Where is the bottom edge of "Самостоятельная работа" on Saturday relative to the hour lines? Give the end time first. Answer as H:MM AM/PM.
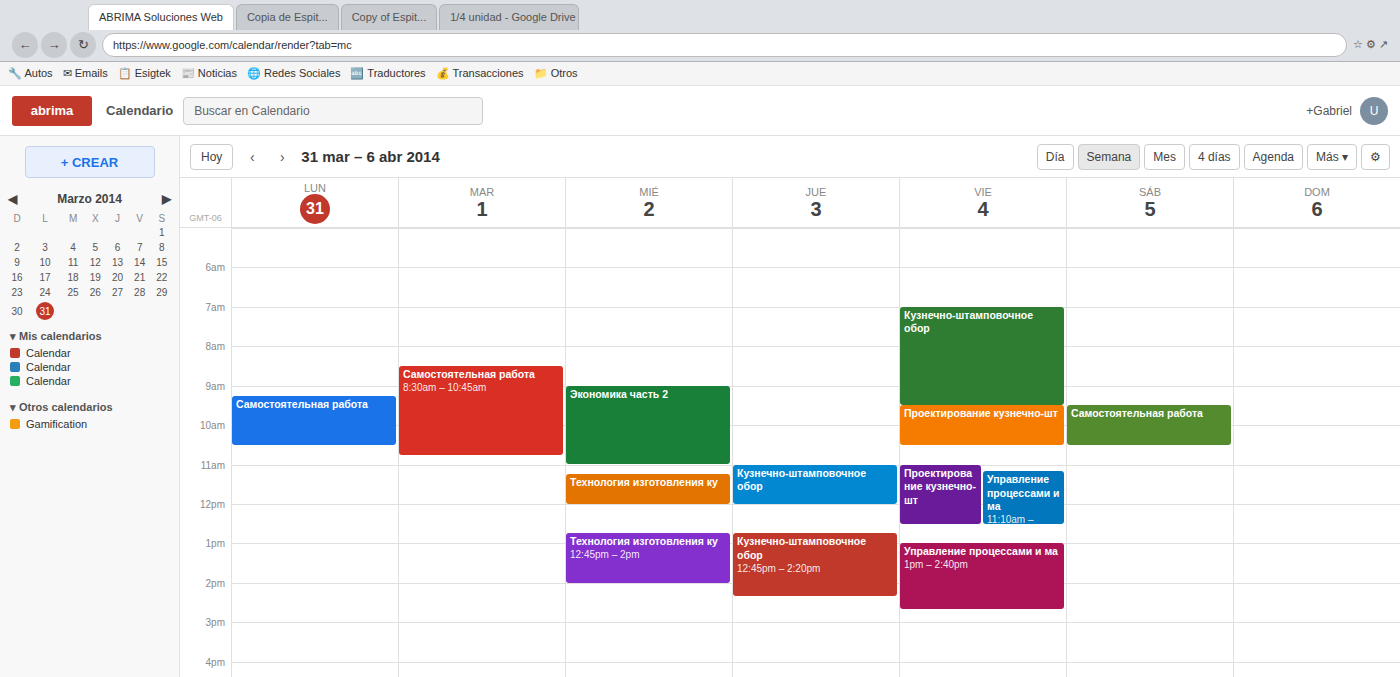
10:30 AM -- halfway between the 10 AM and 11 AM lines.